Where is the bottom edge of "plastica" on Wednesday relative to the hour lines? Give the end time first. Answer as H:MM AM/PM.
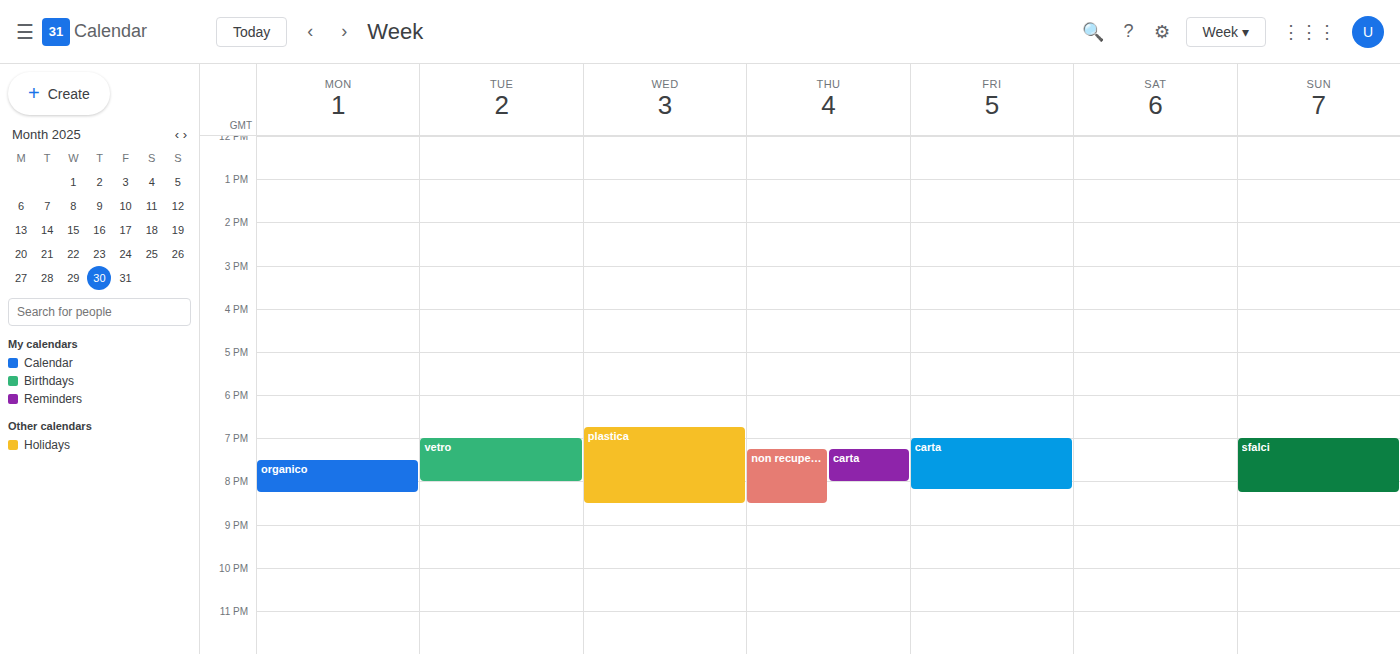
8:30 PM -- halfway between the 8 PM and 9 PM lines.